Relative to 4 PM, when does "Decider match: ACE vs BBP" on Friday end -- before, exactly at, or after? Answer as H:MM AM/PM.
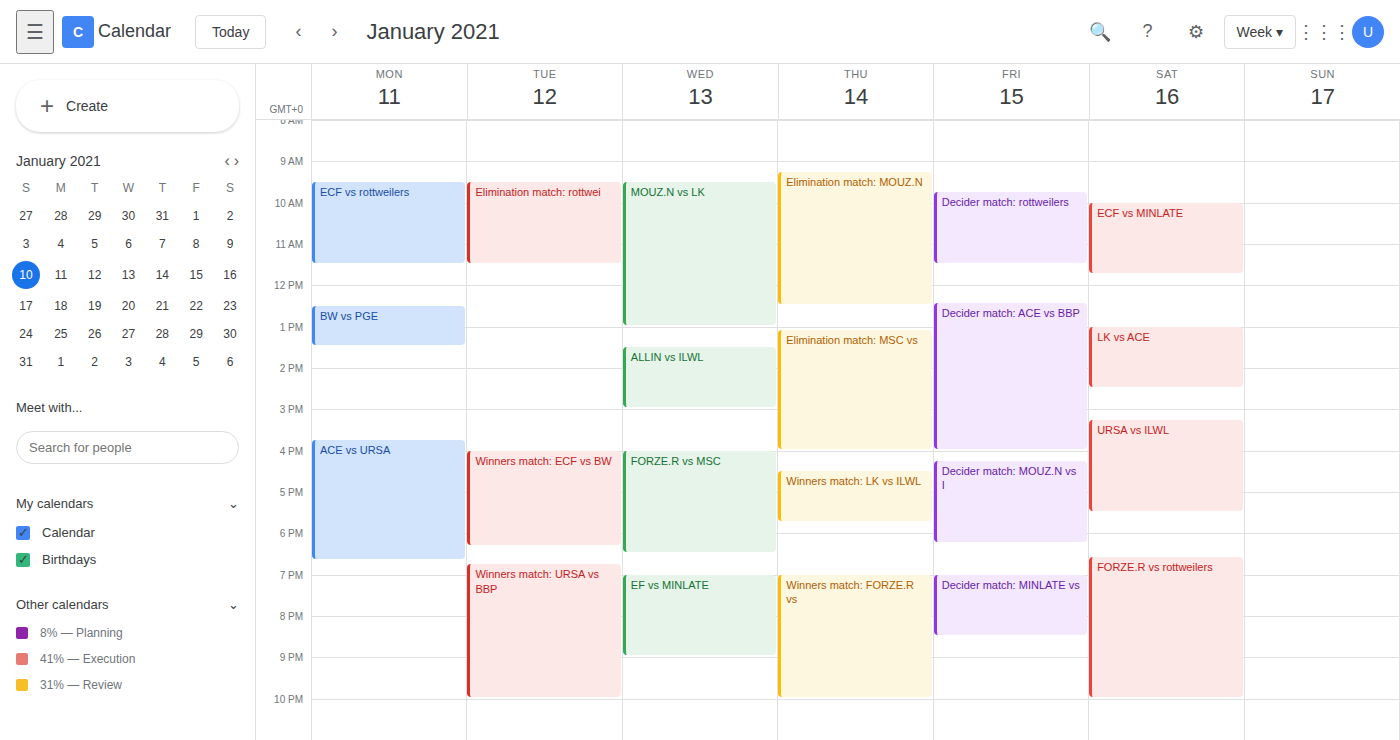
4:00 PM -- exactly at 4 PM, on the 4 PM line.